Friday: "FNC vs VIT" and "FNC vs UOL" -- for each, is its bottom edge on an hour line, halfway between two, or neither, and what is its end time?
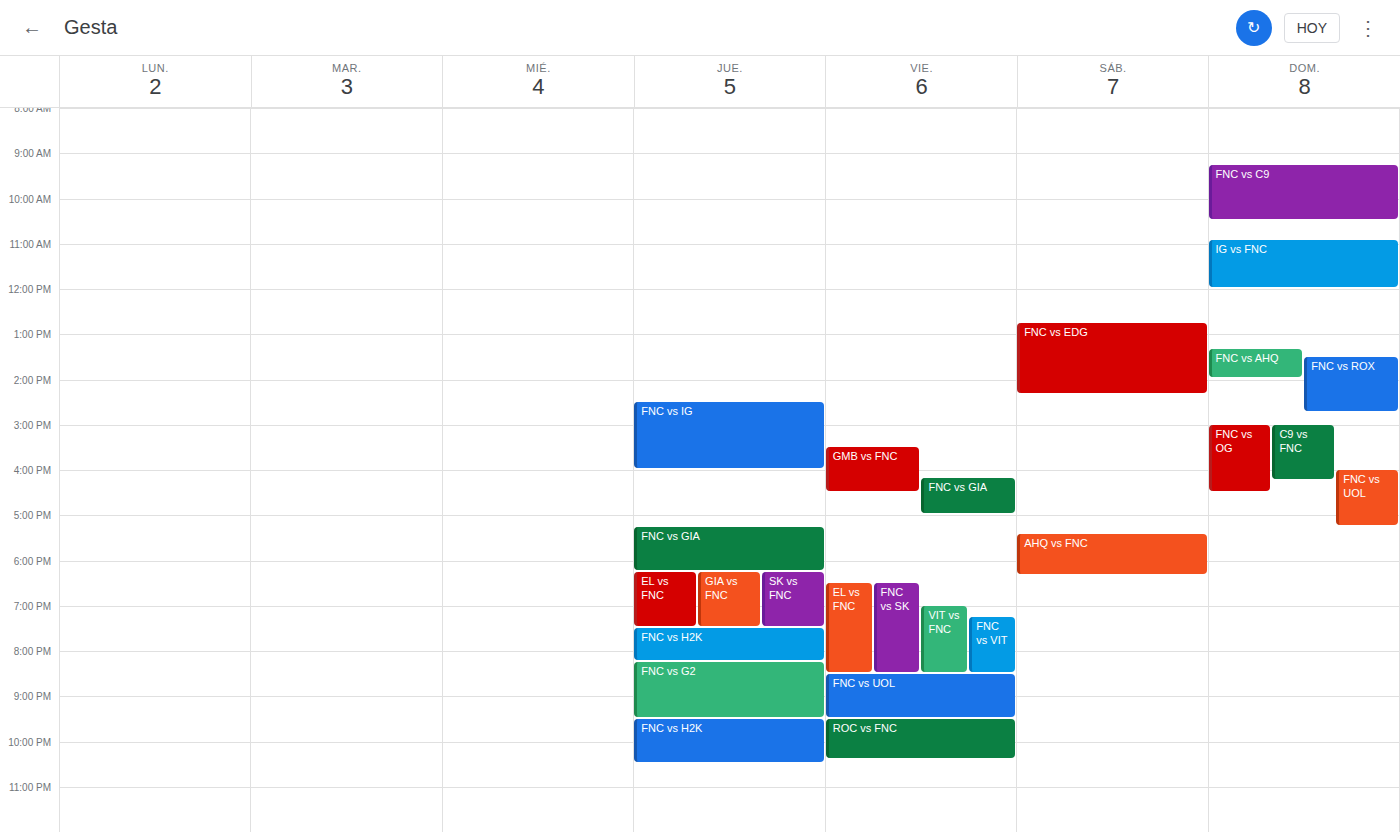
"FNC vs VIT": 8:30 PM, halfway between the 8 PM and 9 PM lines. "FNC vs UOL": 9:30 PM, halfway between the 9 PM and 10 PM lines.